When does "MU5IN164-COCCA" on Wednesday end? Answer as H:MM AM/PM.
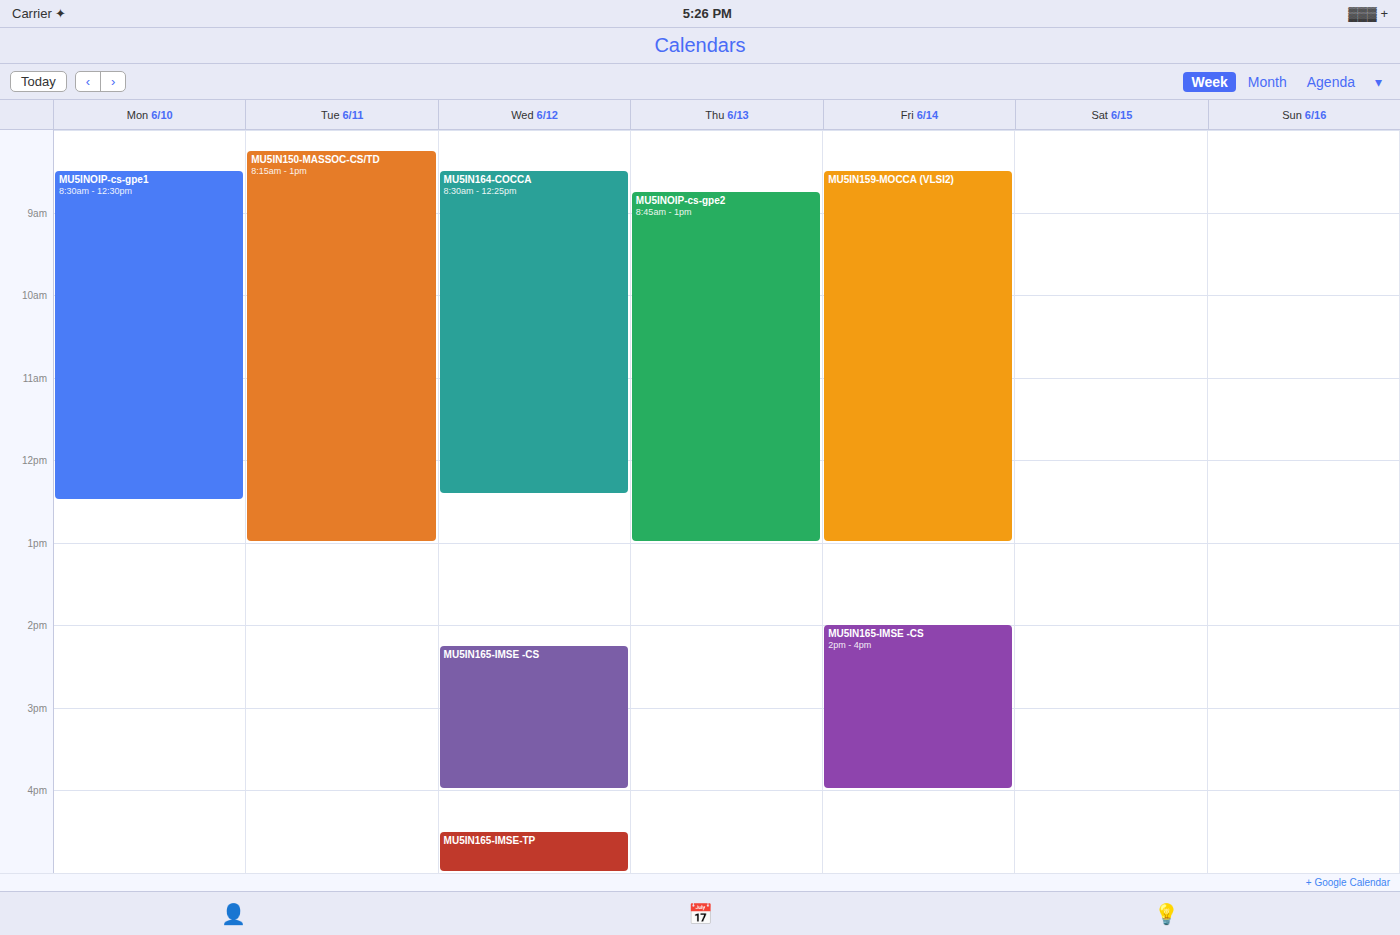
12:25 PM